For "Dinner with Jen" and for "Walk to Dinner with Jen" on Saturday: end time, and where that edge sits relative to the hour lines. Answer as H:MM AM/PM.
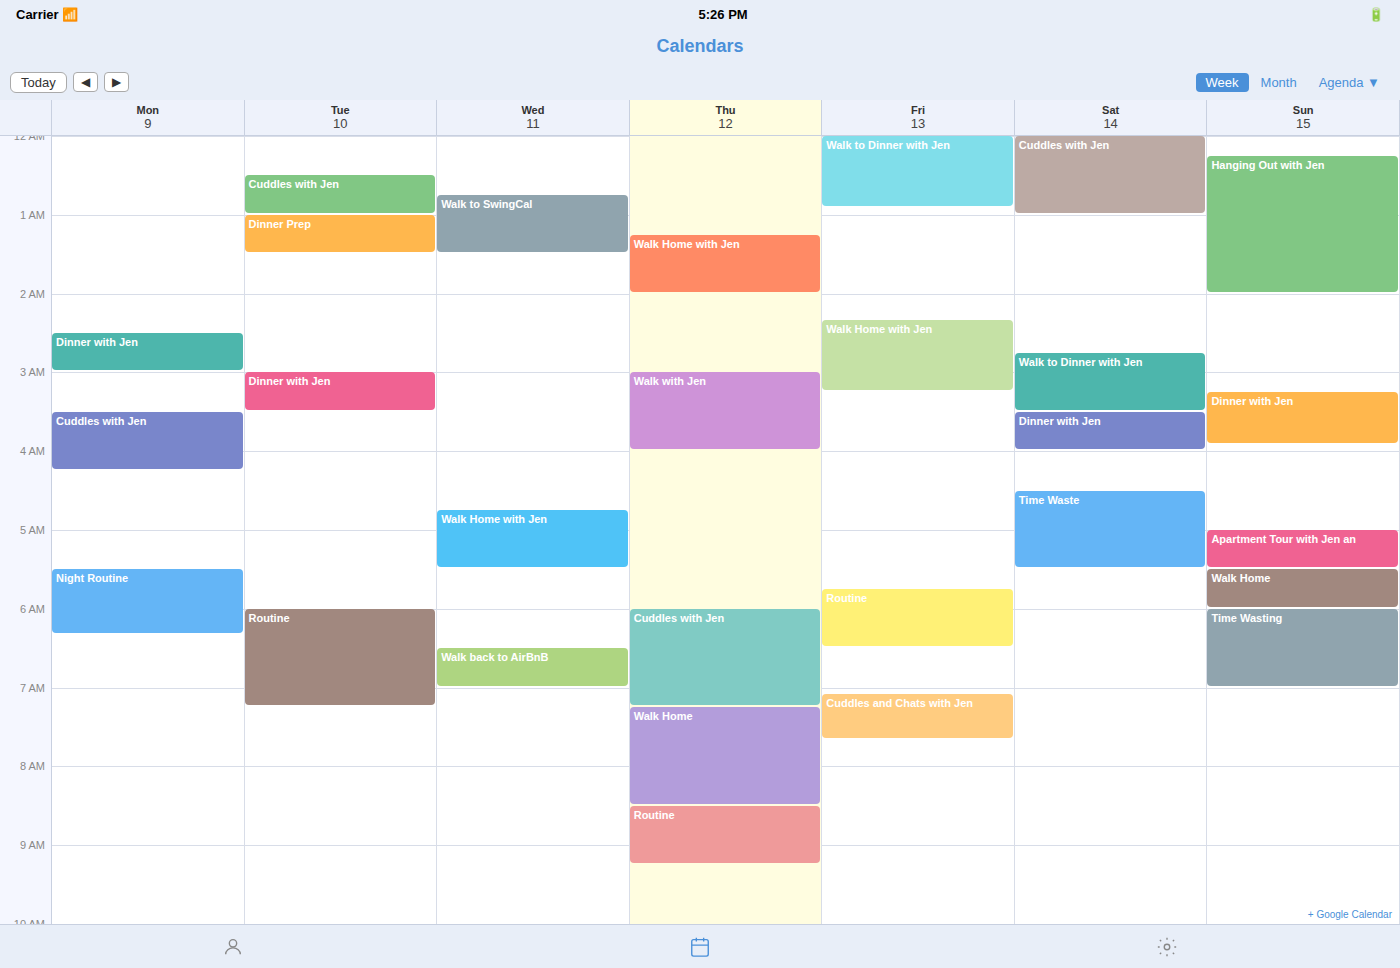
"Dinner with Jen": 4:00 AM, exactly on the 4 AM line. "Walk to Dinner with Jen": 3:30 AM, halfway between the 3 AM and 4 AM lines.